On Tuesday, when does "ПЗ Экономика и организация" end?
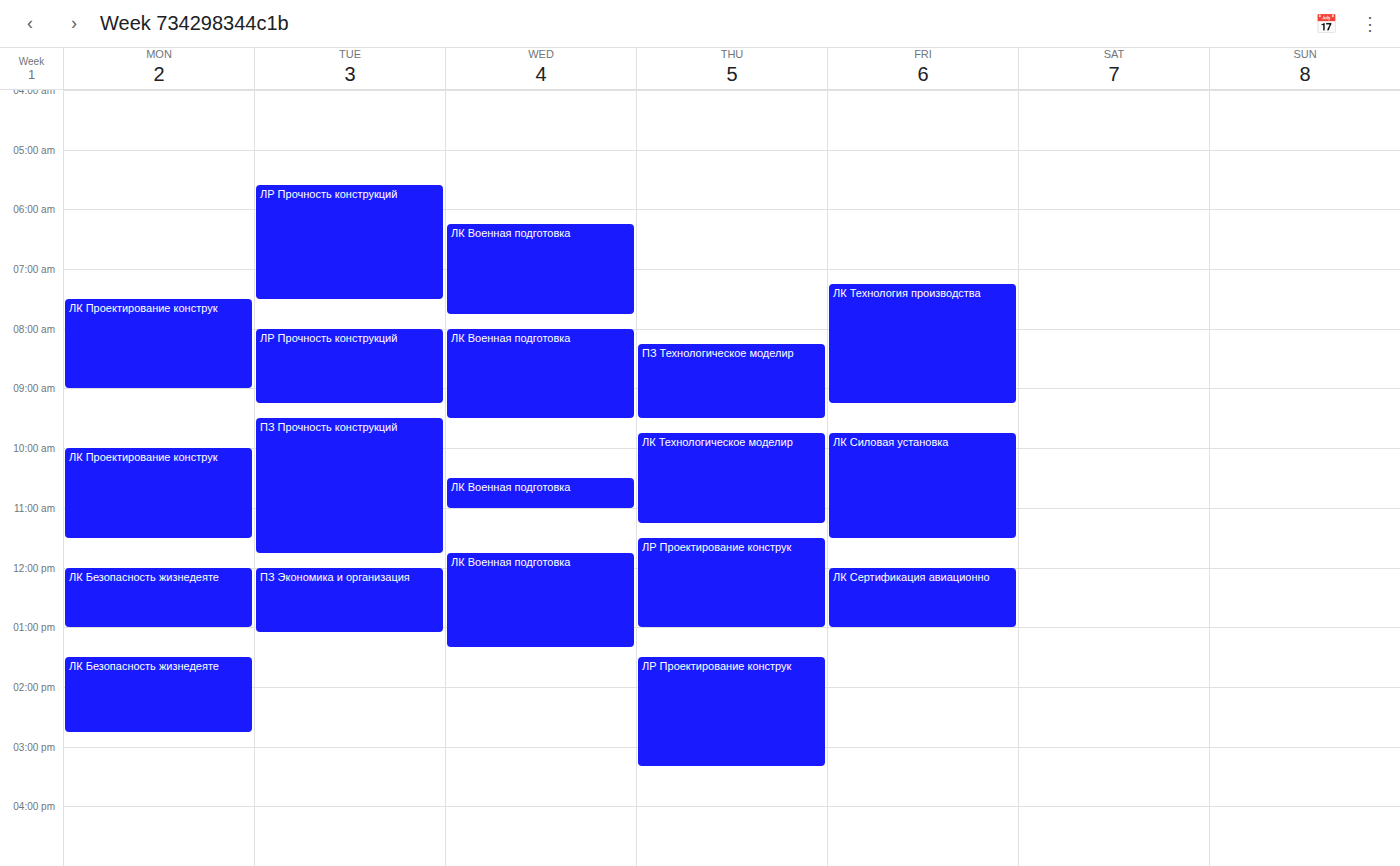
1:05 PM